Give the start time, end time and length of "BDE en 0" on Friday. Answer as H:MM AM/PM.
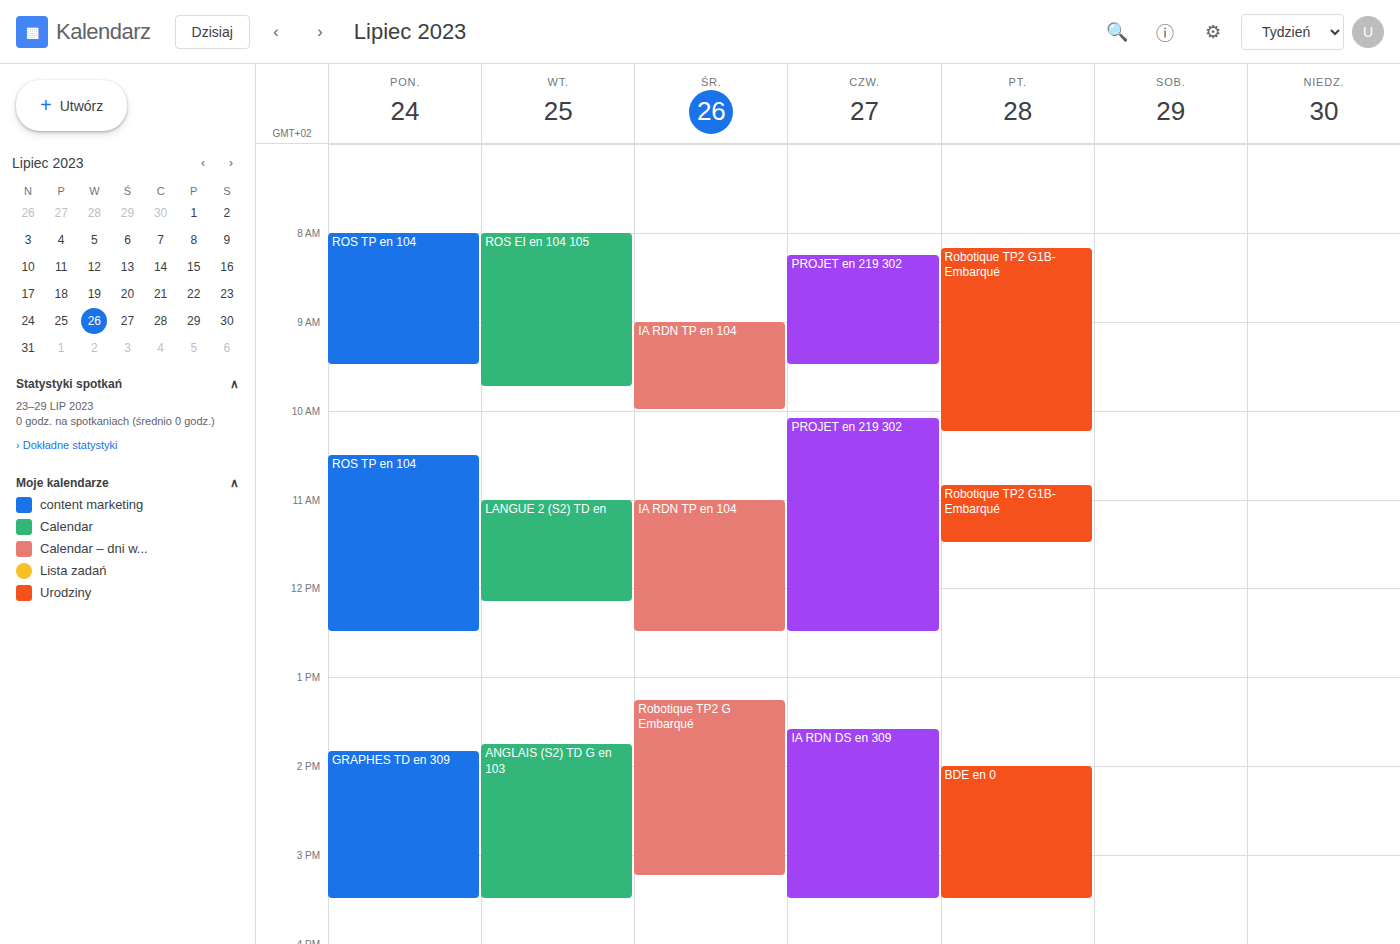
2:00 PM to 3:30 PM, 1 hour 30 minutes